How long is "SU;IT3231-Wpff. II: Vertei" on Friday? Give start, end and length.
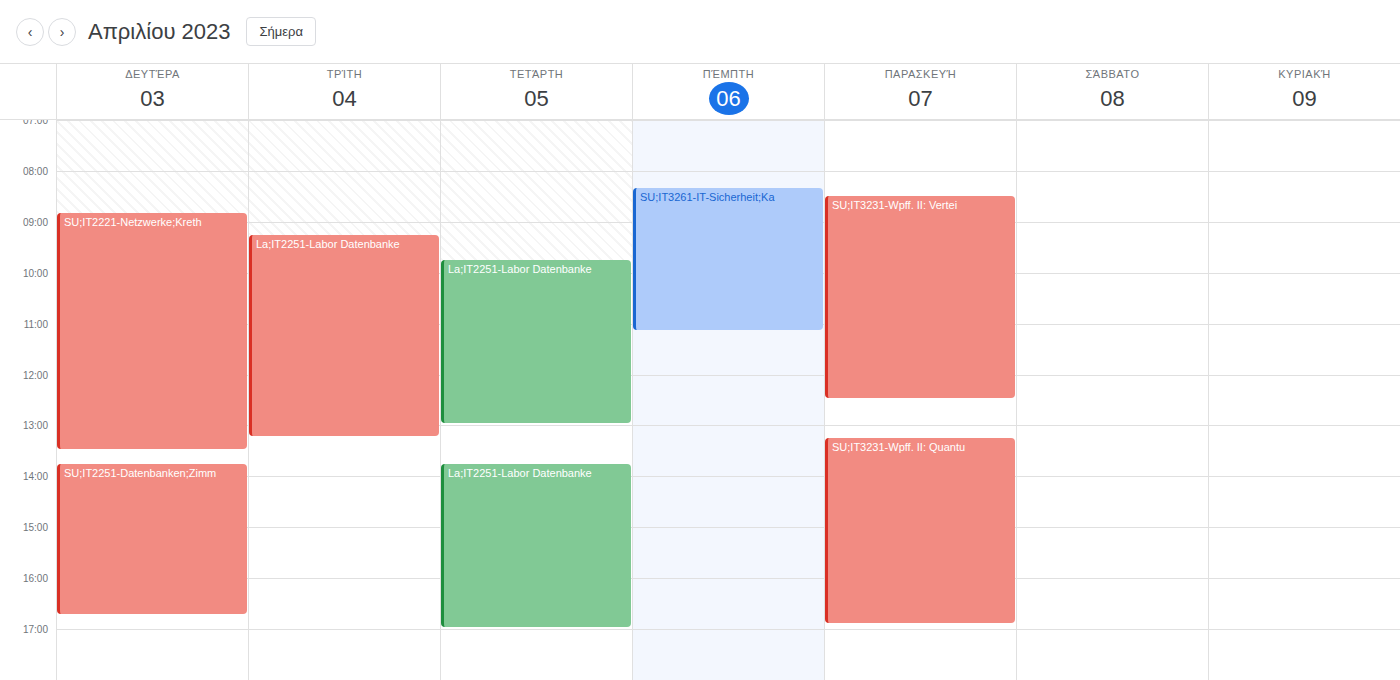
8:30 AM to 12:30 PM, 4 hours